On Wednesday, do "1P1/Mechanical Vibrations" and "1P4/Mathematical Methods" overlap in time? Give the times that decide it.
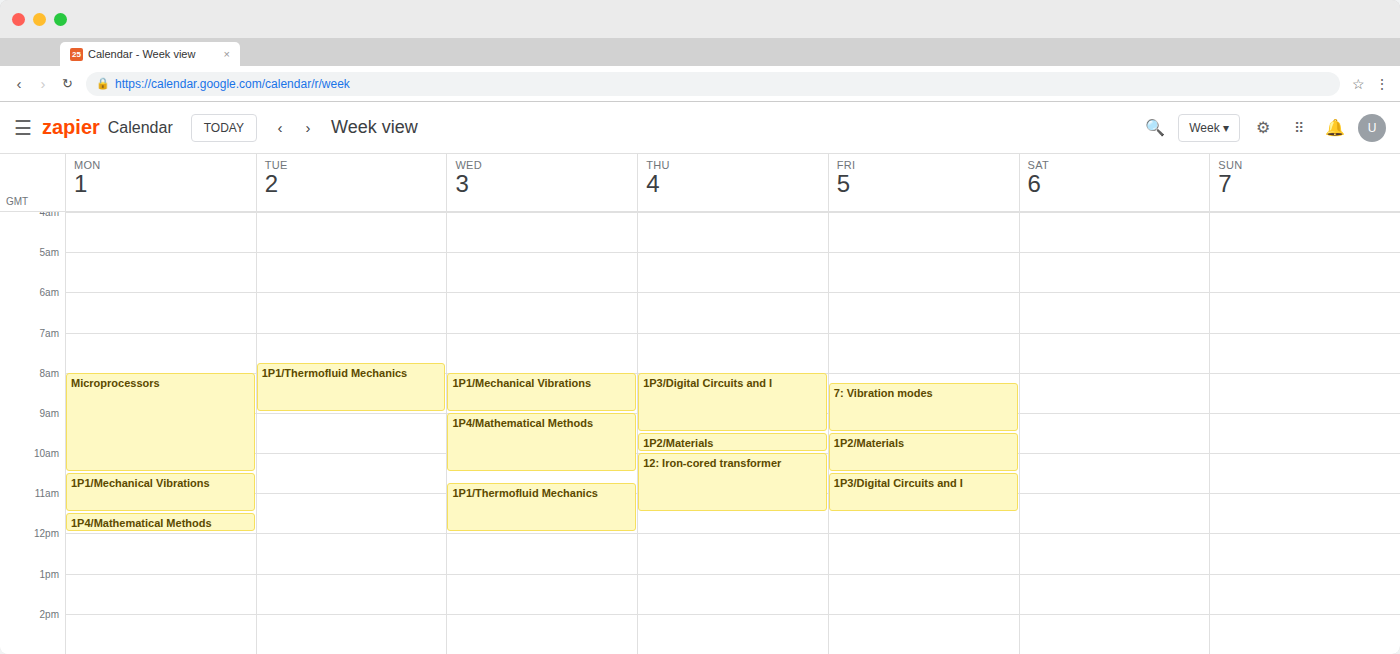
"1P1/Mechanical Vibrations" ends at 9:00 AM, exactly when "1P4/Mathematical Methods" starts -- they touch but do not overlap.